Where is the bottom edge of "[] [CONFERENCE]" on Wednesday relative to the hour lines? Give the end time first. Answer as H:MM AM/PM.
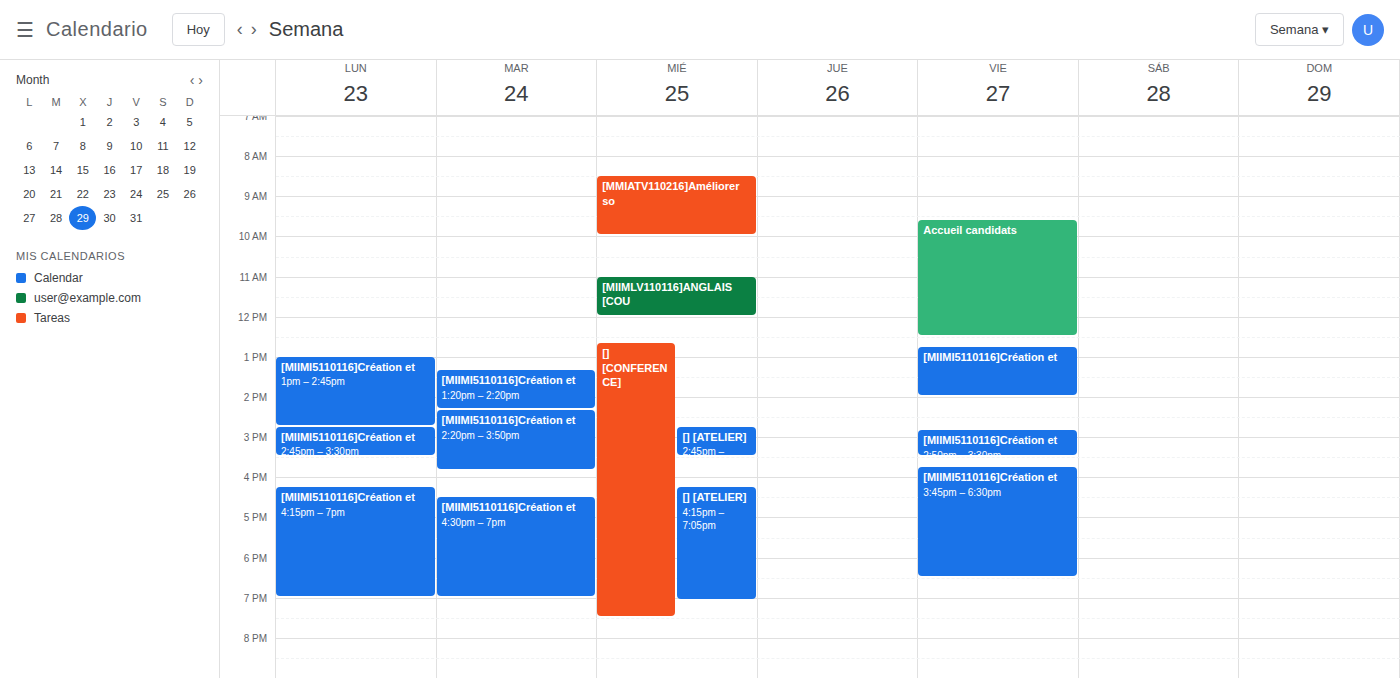
7:30 PM -- halfway between the 7 PM and 8 PM lines.